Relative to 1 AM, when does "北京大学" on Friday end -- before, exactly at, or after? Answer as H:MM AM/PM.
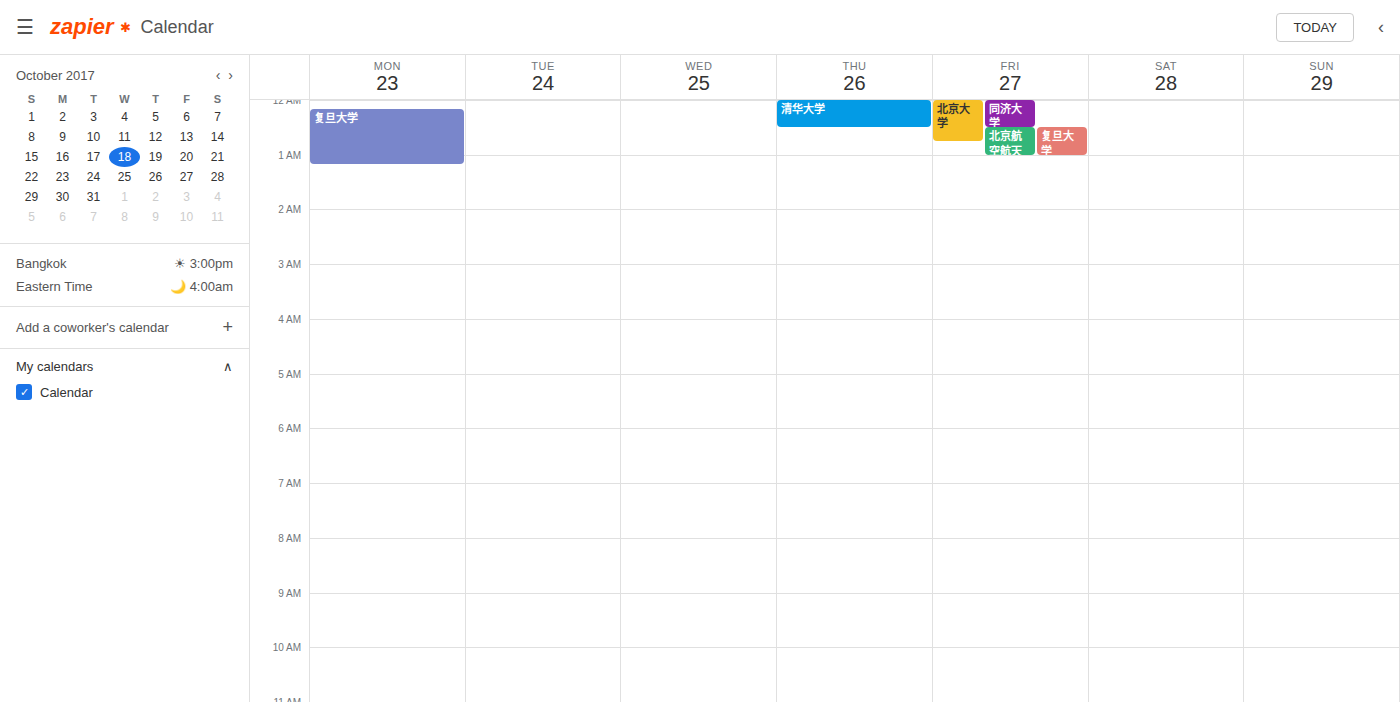
12:45 AM -- before 1 AM, 15 minutes above the 1 AM line.